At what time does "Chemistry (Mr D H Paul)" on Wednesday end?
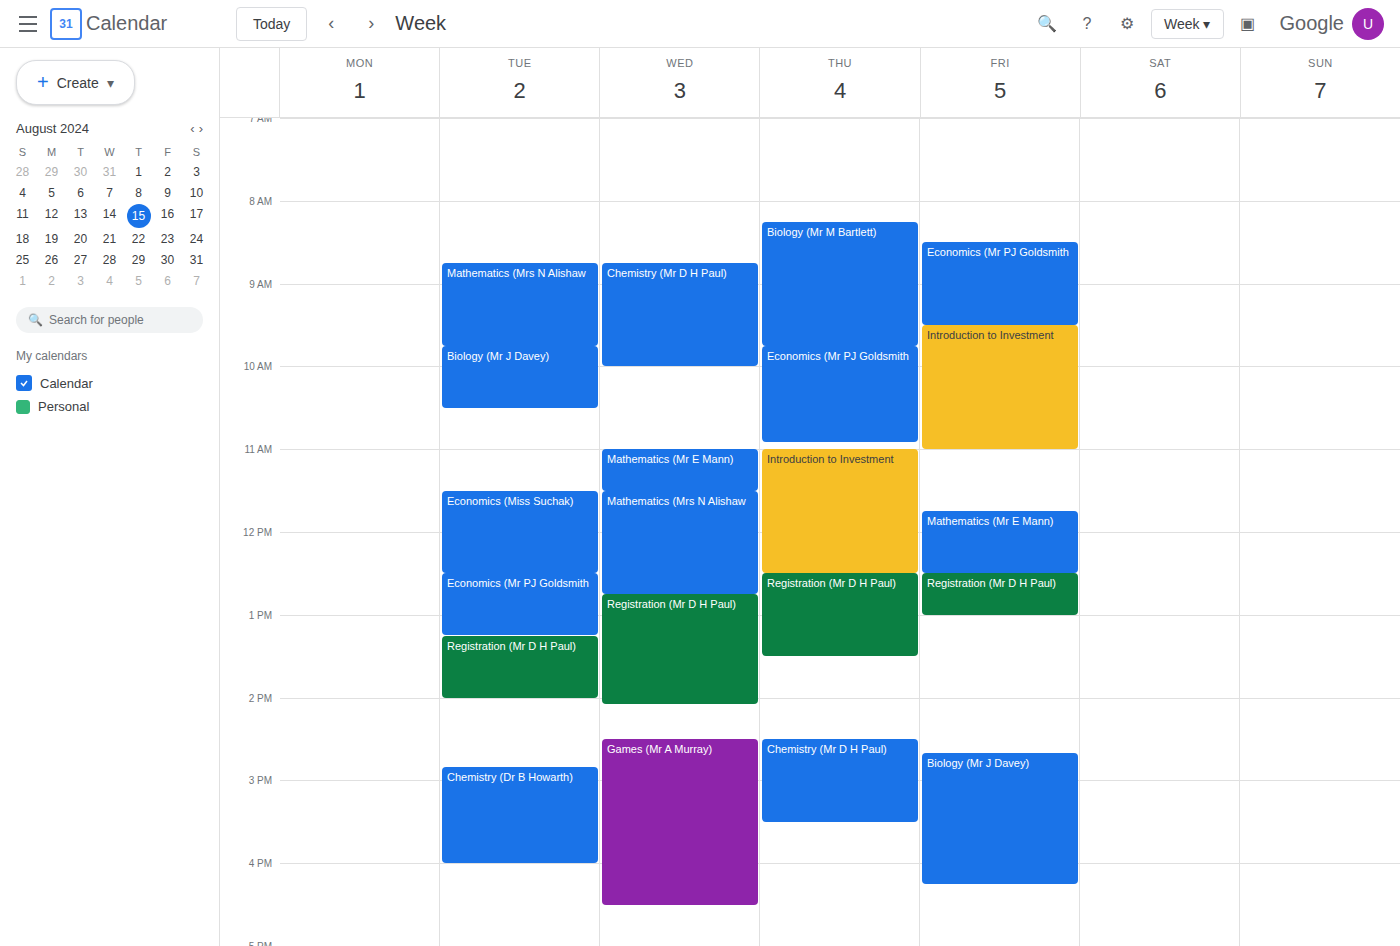
10:00 AM